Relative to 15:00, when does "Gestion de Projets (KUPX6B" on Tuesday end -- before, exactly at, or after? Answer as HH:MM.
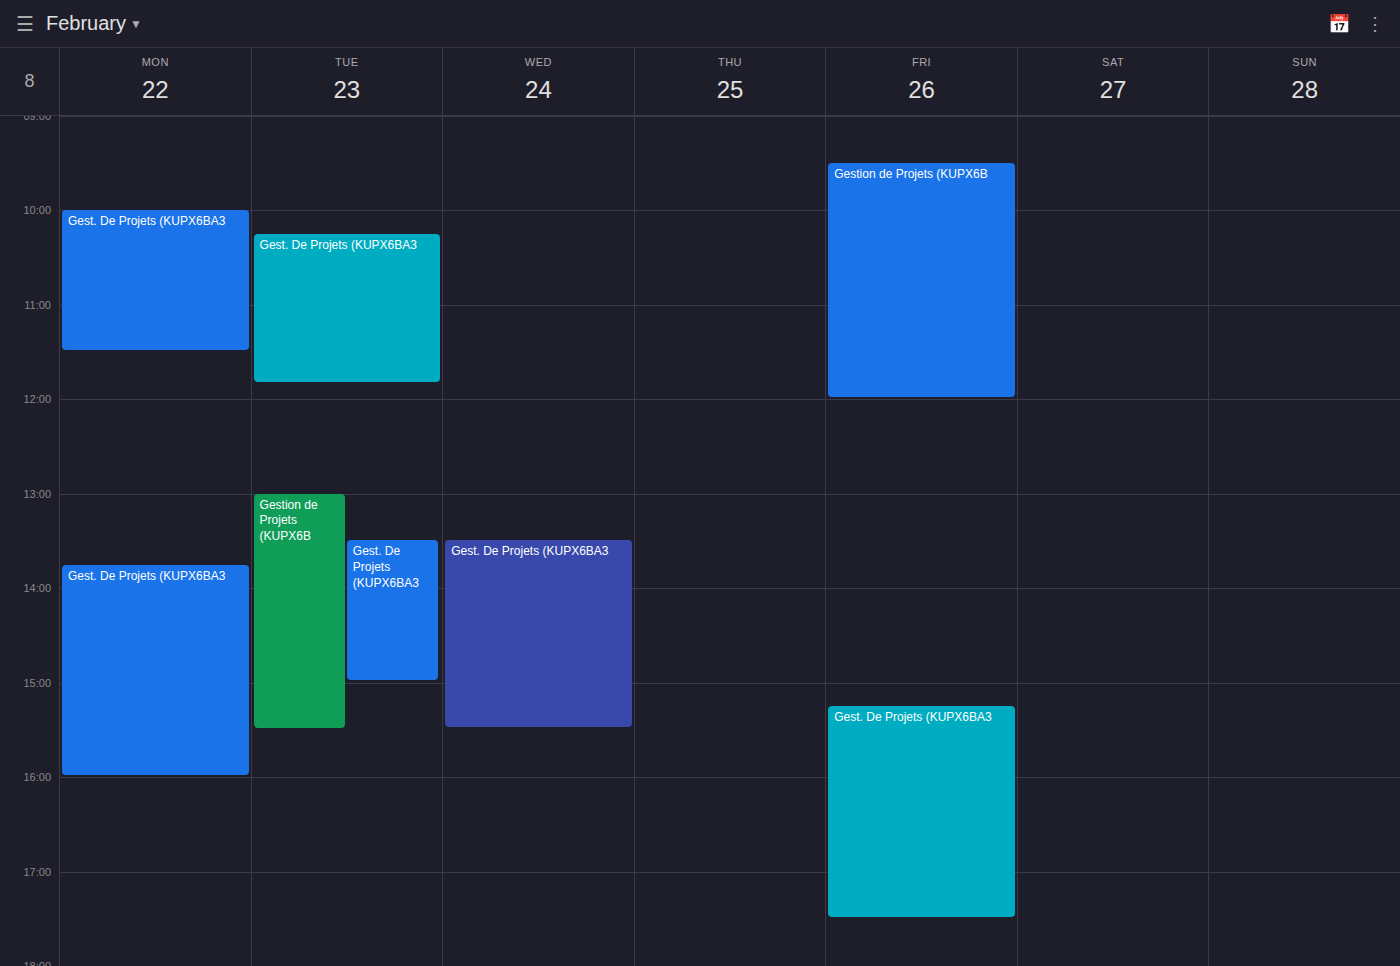
15:30 -- after 15:00, 30 minutes below the 15:00 line.